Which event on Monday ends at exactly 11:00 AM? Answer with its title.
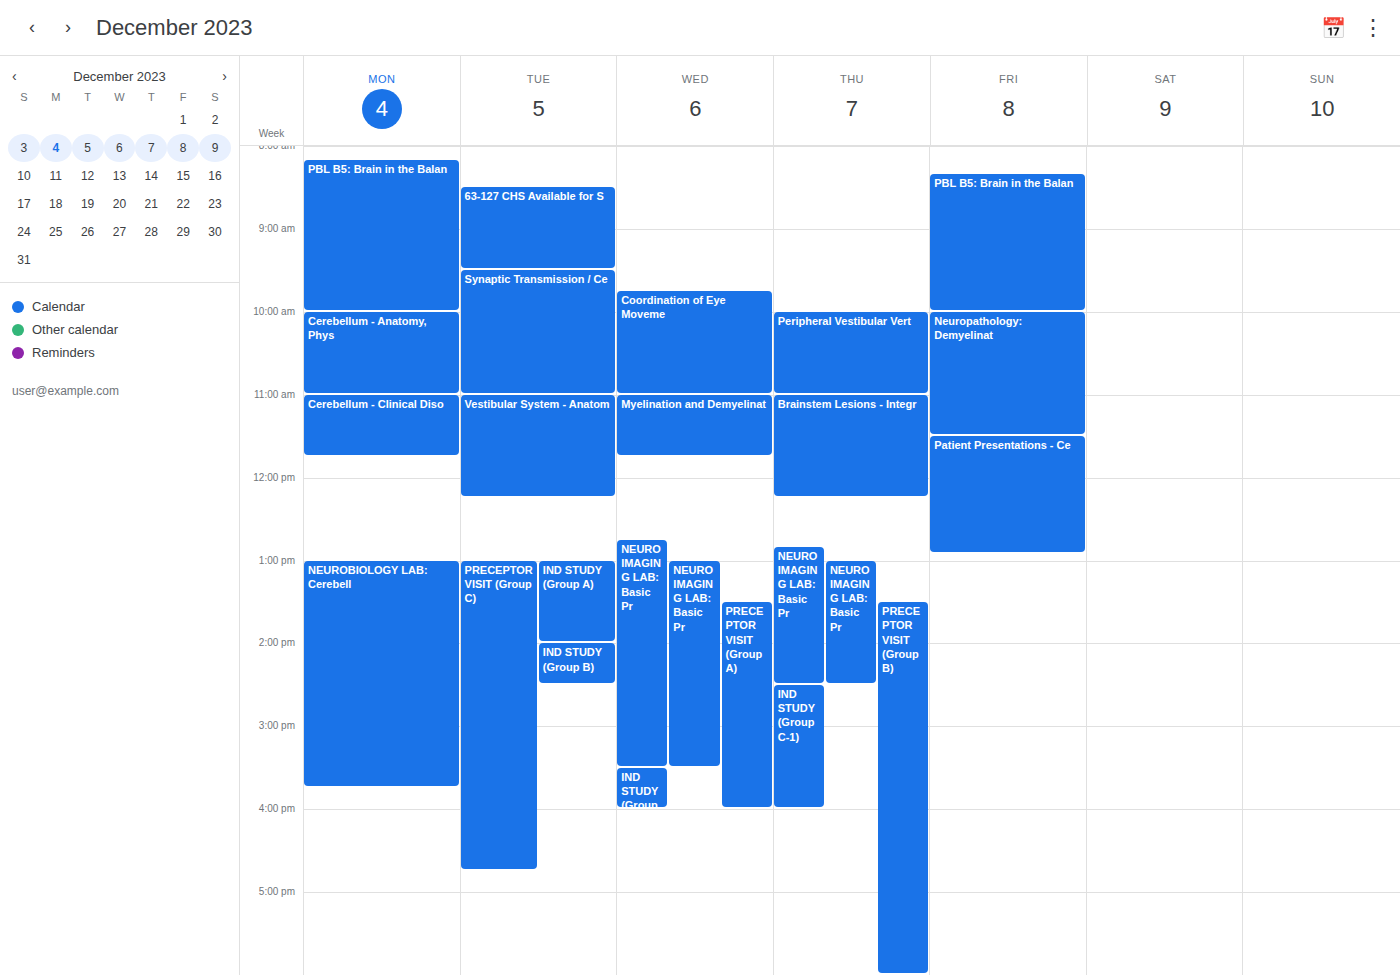
"Cerebellum - Anatomy, Phys"